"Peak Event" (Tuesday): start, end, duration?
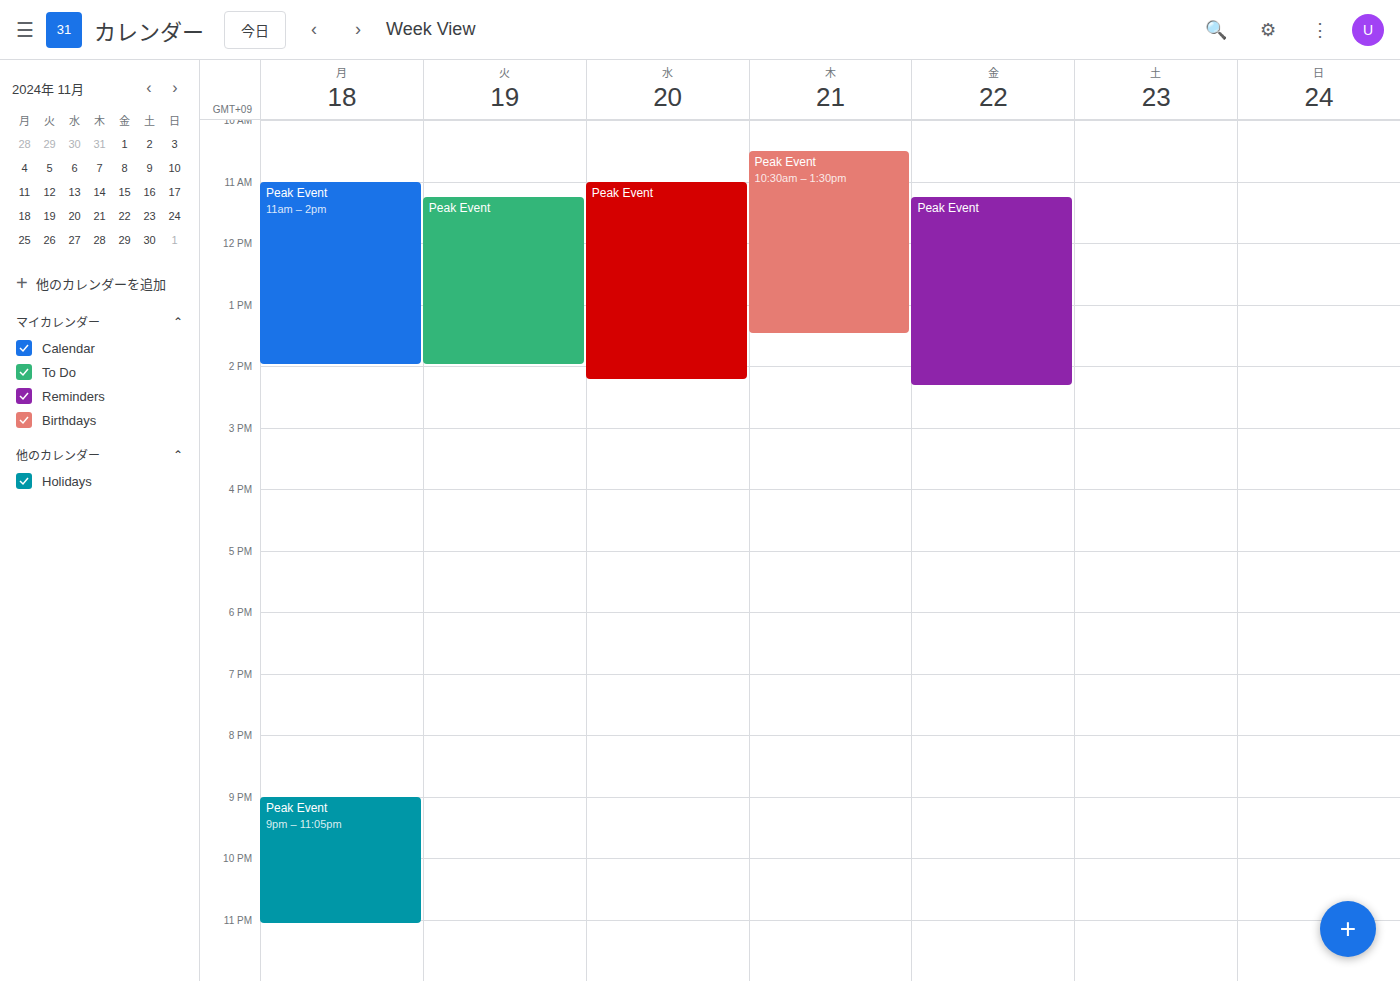
11:15 AM to 2:00 PM, 2 hours 45 minutes